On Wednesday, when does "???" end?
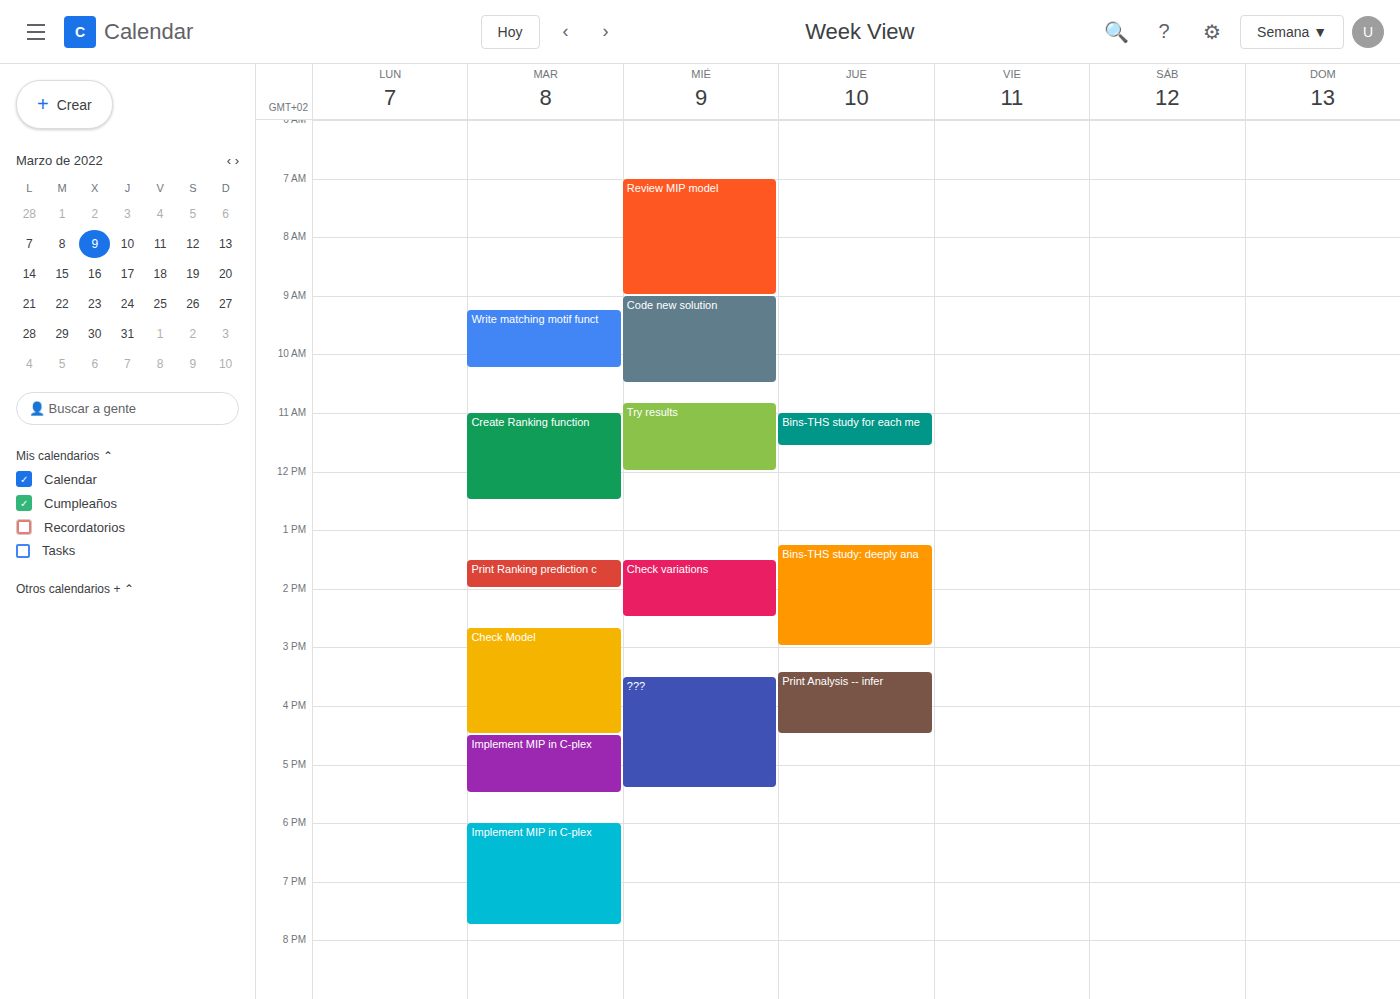
5:25 PM